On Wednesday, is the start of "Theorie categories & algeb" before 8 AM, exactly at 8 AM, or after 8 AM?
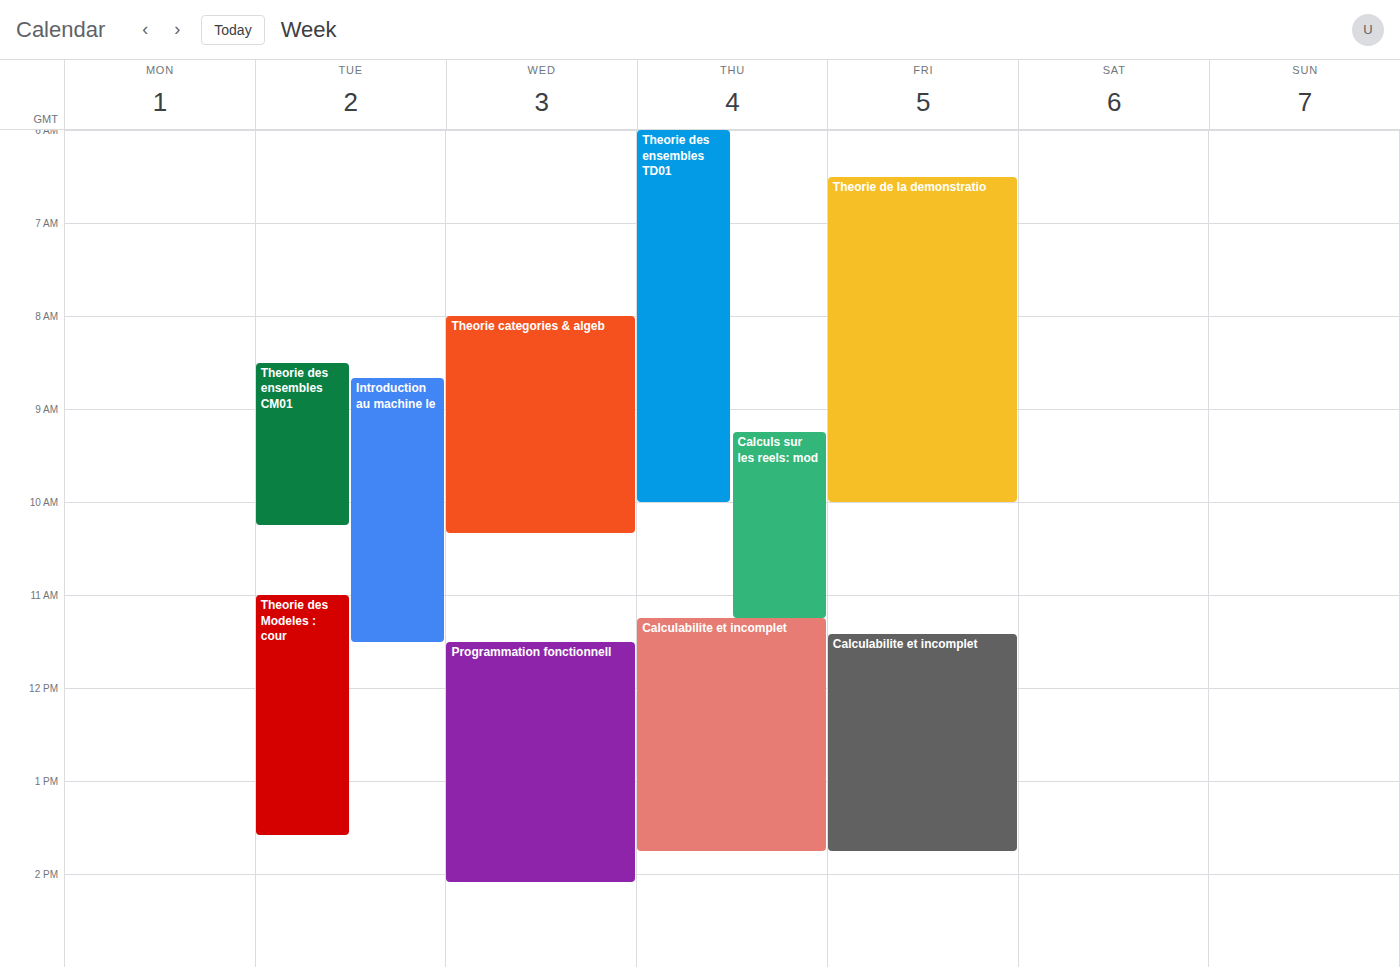
8:00 AM -- exactly at 8 AM, on the 8 AM line.